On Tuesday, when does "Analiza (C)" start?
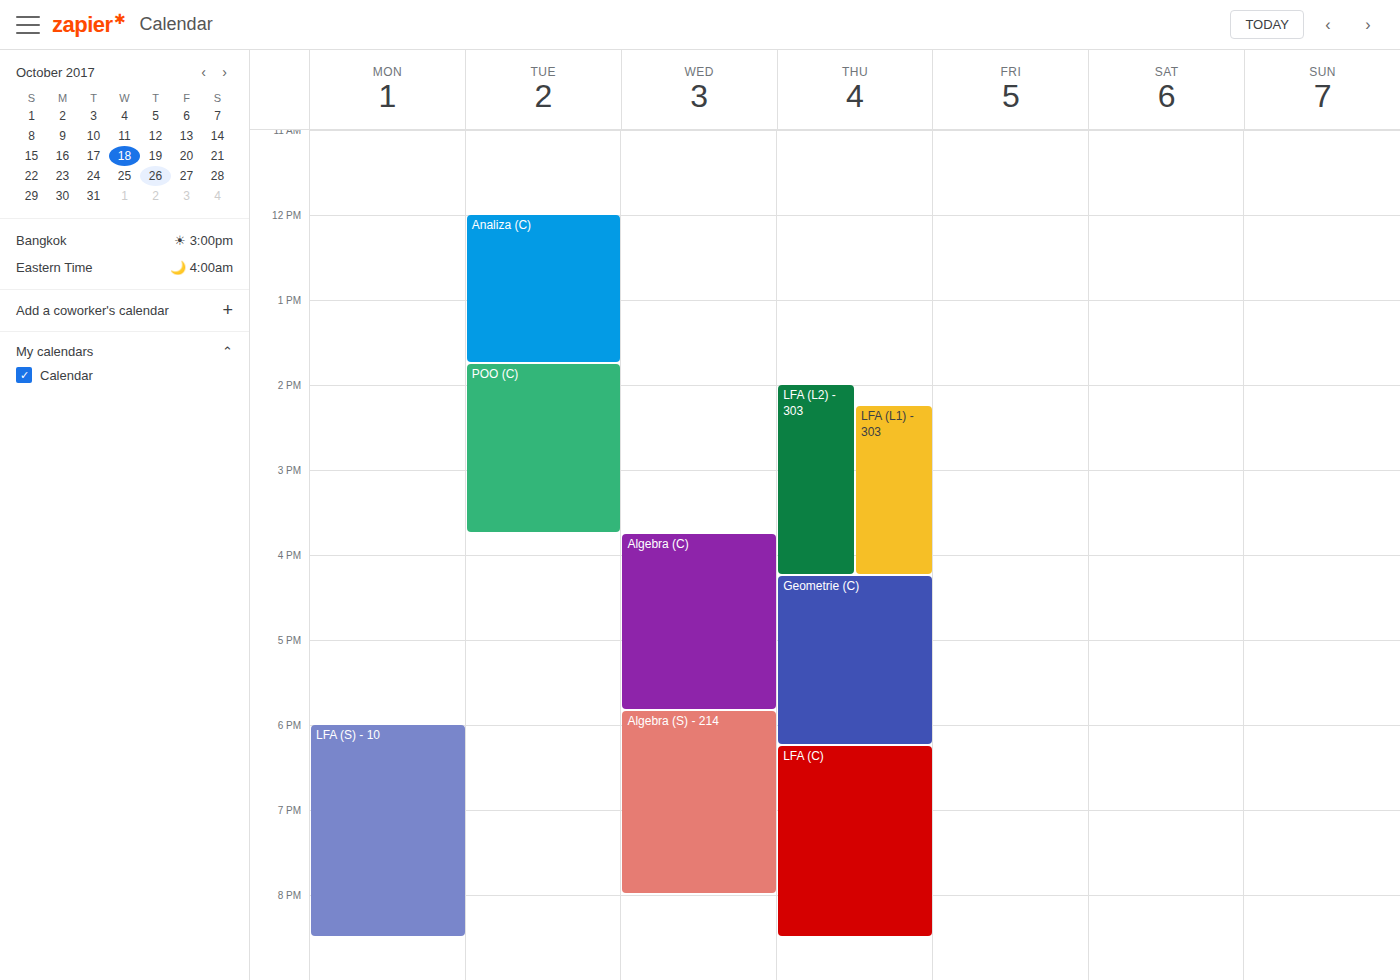
12:00 PM